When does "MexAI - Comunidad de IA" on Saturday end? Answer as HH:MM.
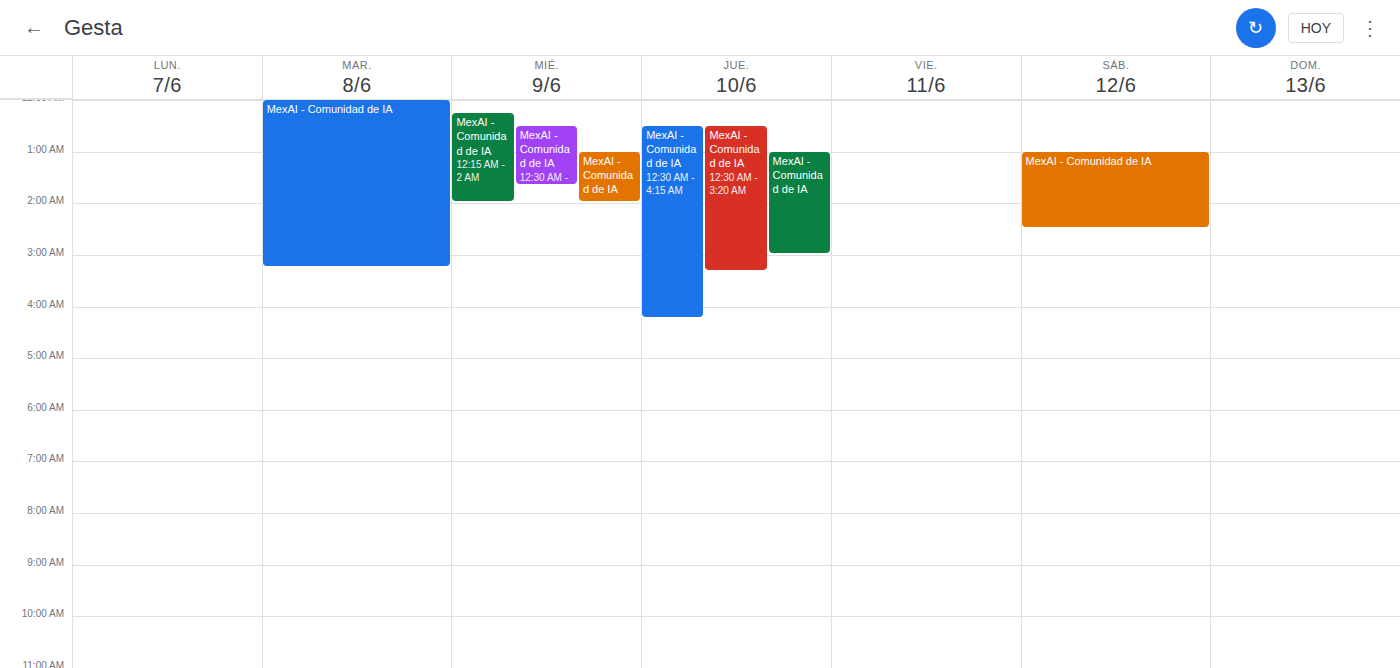
02:30